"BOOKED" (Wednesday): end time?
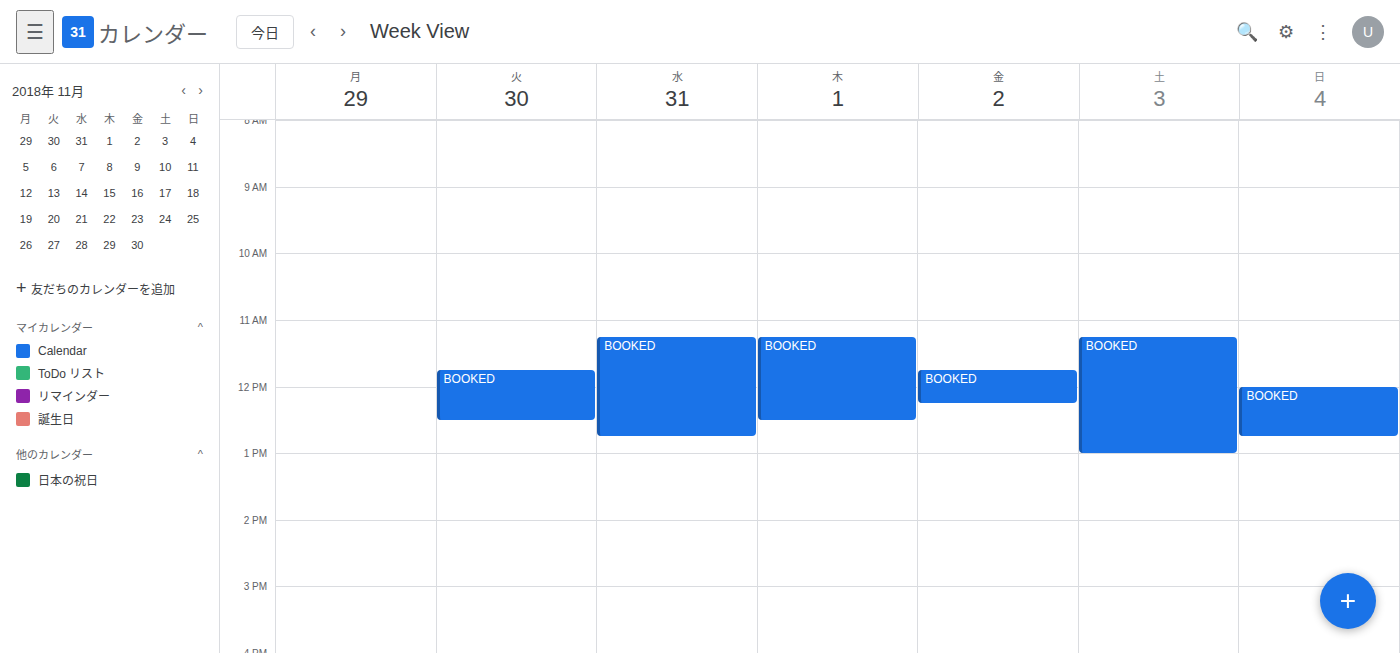
12:45